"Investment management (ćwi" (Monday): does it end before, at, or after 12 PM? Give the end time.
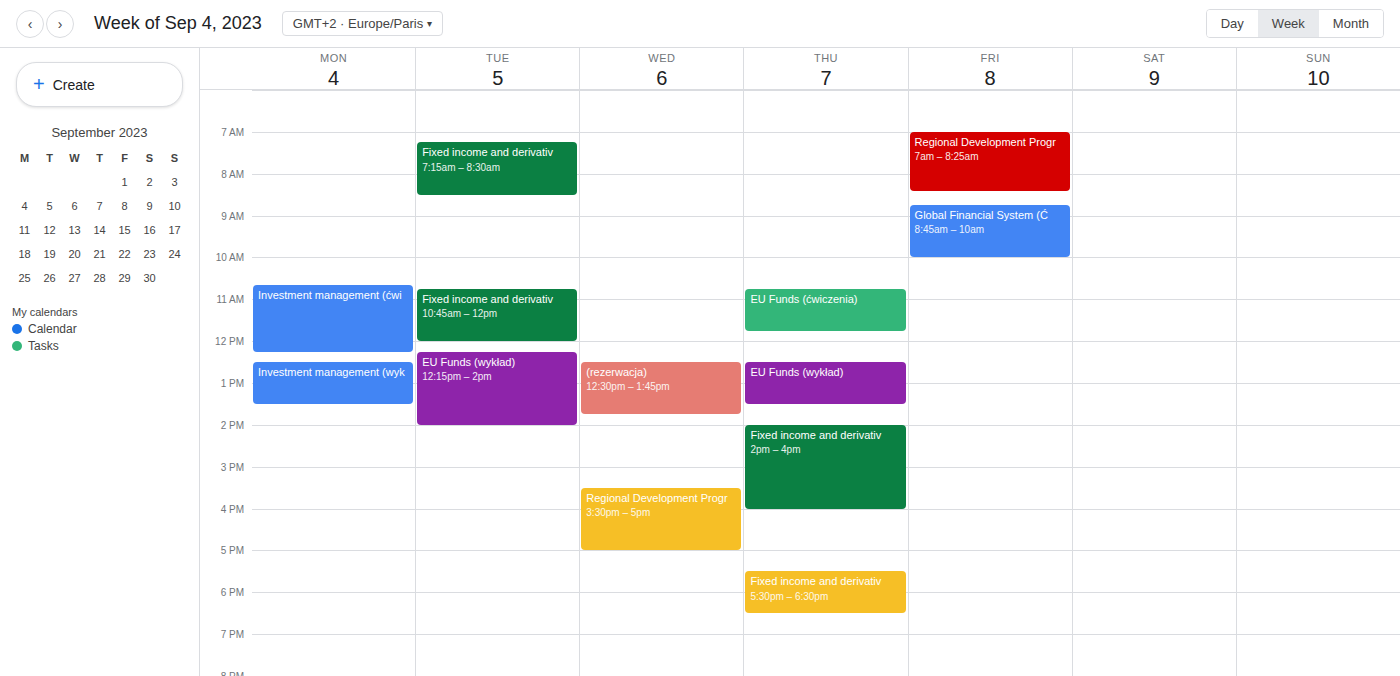
12:15 PM -- after 12 PM, 15 minutes below the 12 PM line.